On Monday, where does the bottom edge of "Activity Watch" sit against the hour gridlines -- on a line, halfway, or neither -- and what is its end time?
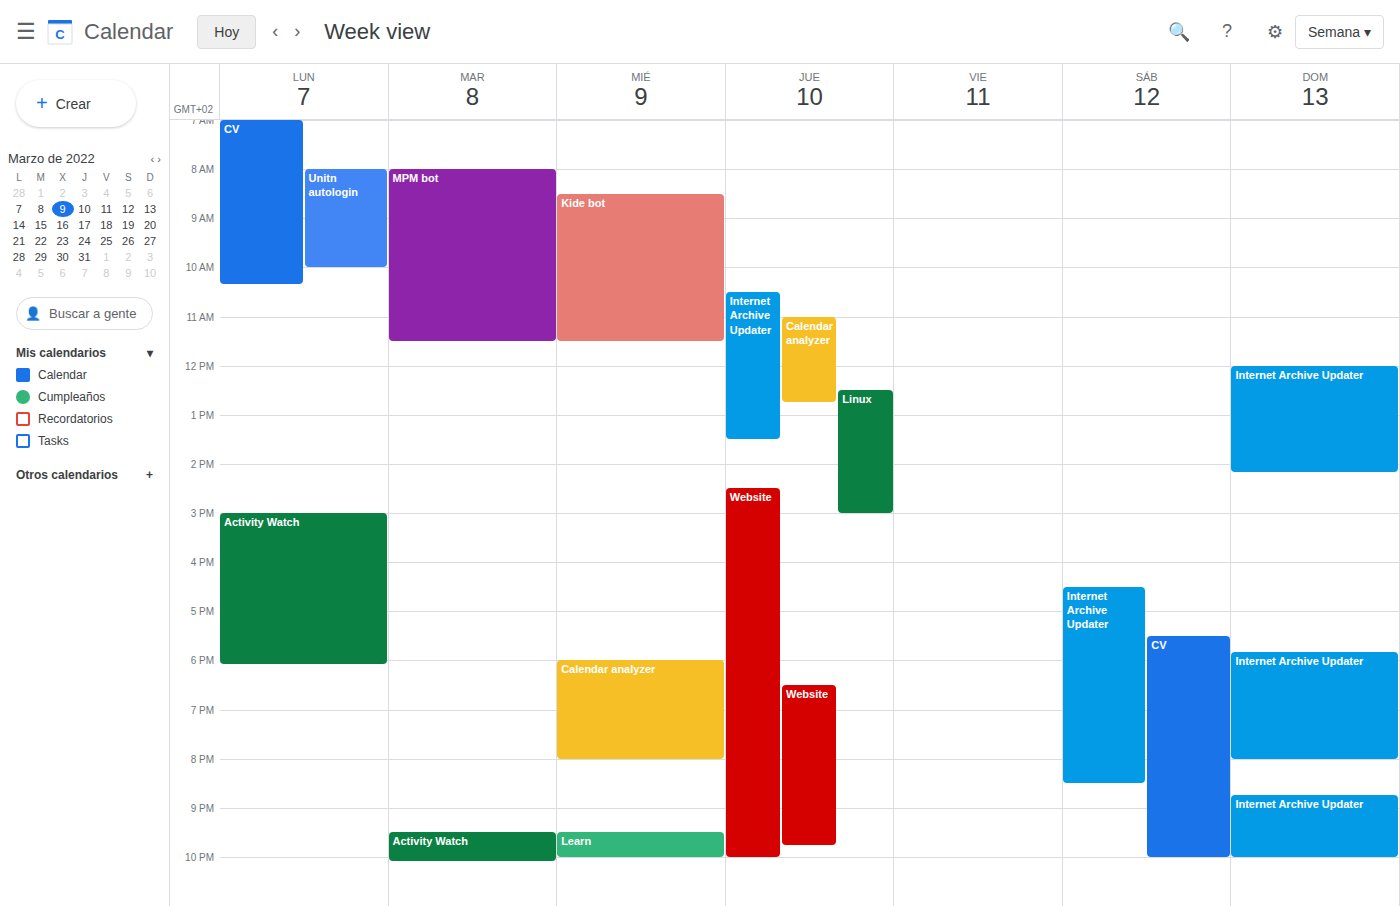
18:05 -- neither: 5 minutes below the 18:00 line and 55 minutes above the 19:00 line.